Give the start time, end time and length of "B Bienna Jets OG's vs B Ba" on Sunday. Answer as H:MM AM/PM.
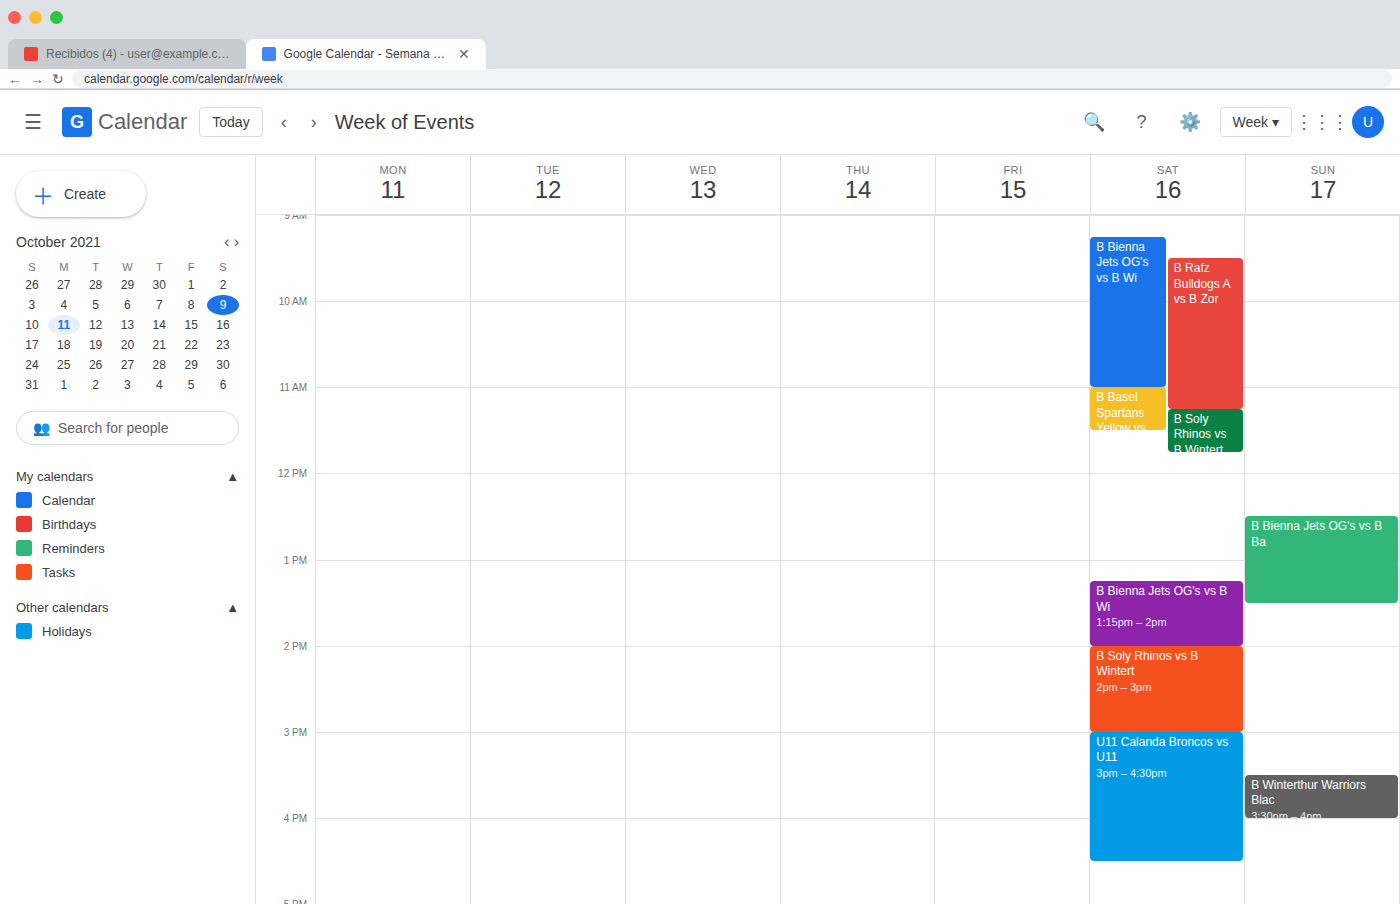
12:30 PM to 1:30 PM, 1 hour